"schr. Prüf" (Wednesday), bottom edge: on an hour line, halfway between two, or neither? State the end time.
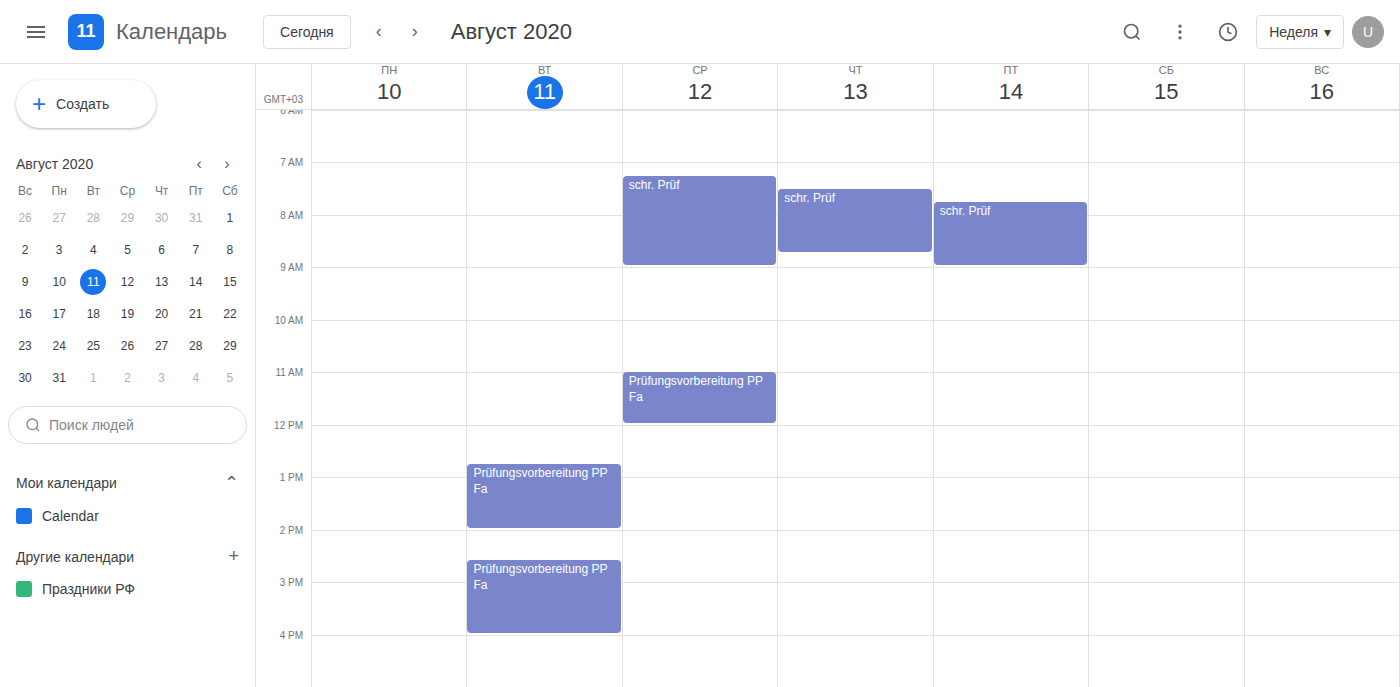
9:00 AM -- exactly on the 9 AM line.